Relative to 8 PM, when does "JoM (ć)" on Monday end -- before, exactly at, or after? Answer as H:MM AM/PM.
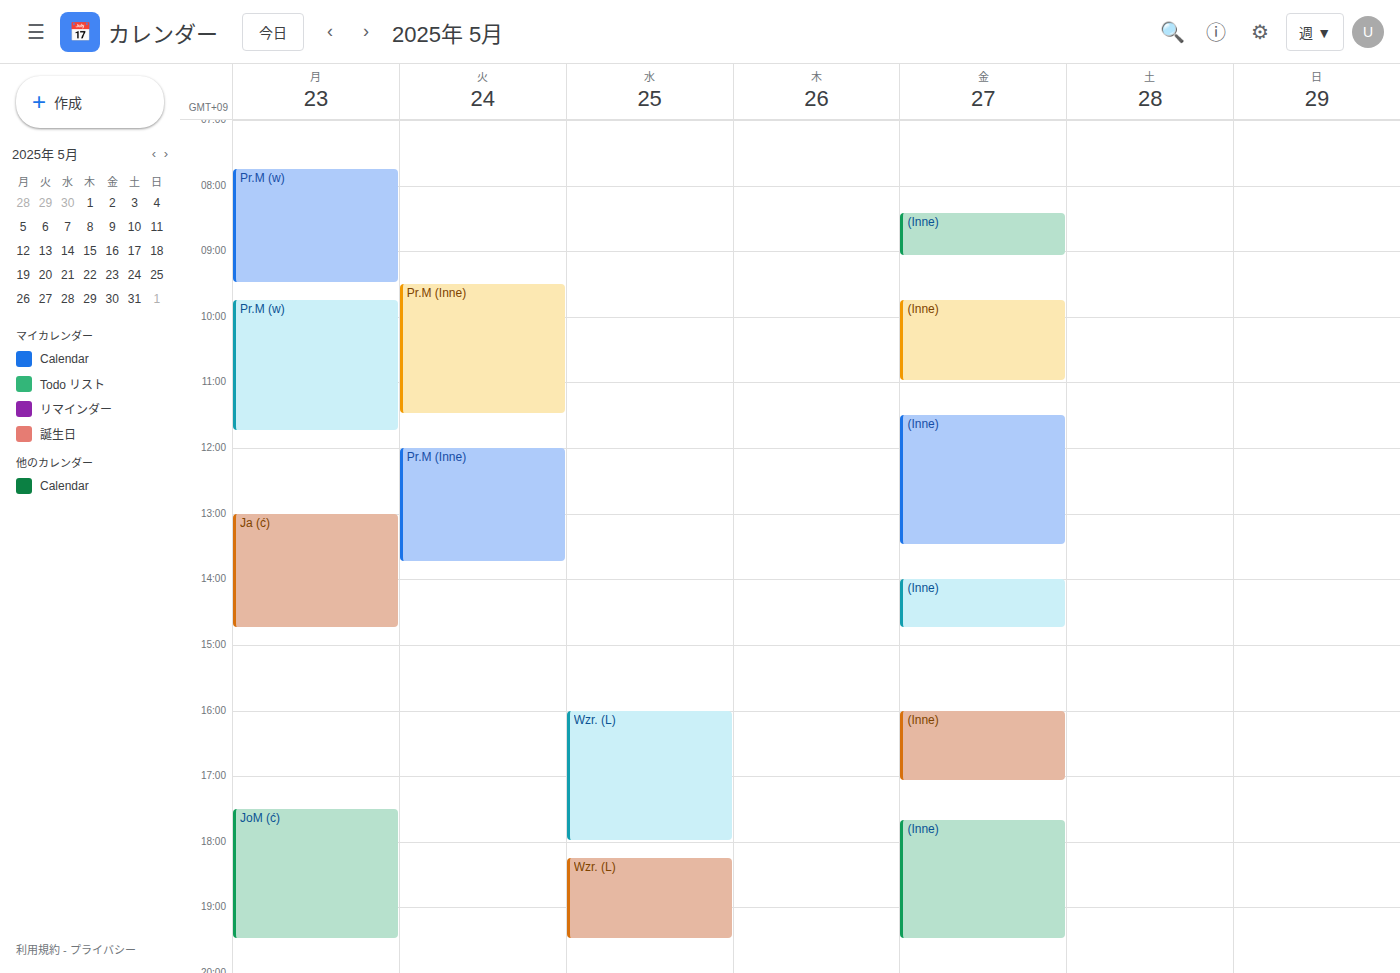
7:30 PM -- before 8 PM, 30 minutes above the 8 PM line.